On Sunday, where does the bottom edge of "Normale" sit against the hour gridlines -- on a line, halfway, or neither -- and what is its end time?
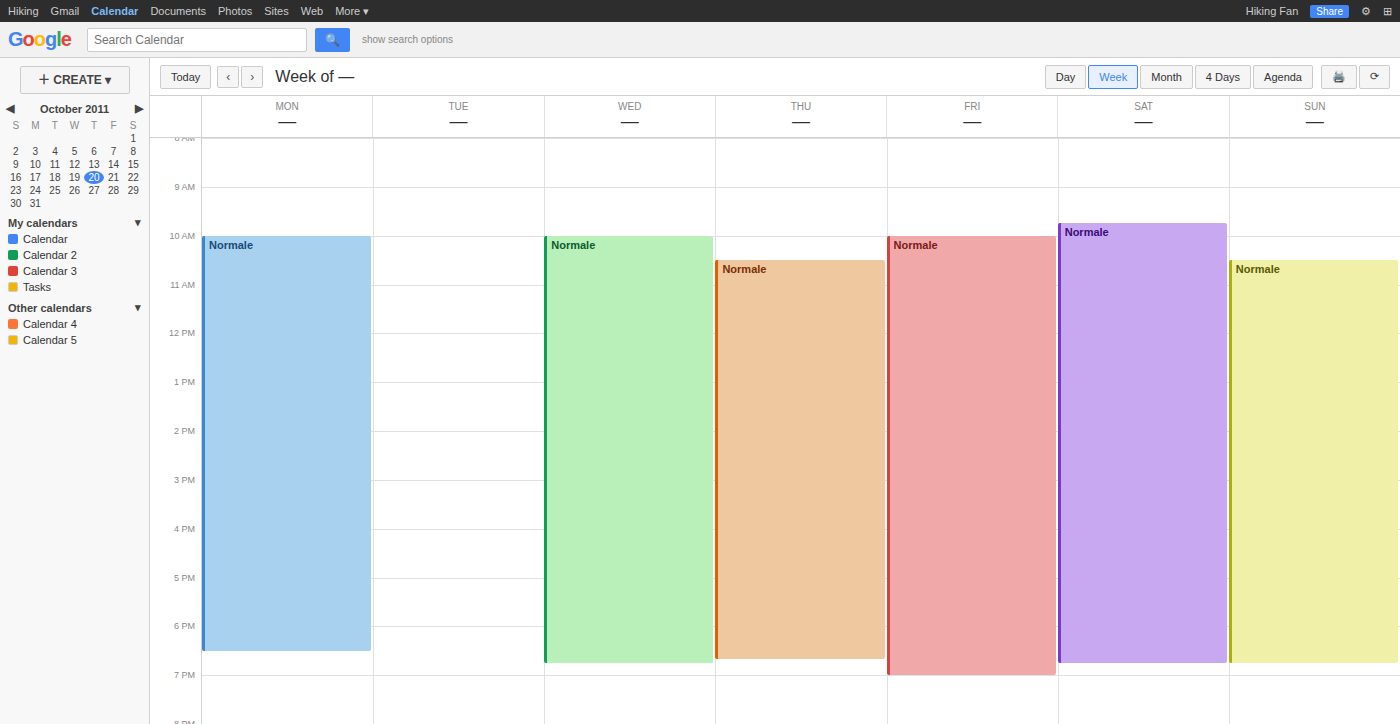
6:45 PM -- neither: three quarters of the way from the 6 PM line to the 7 PM line.